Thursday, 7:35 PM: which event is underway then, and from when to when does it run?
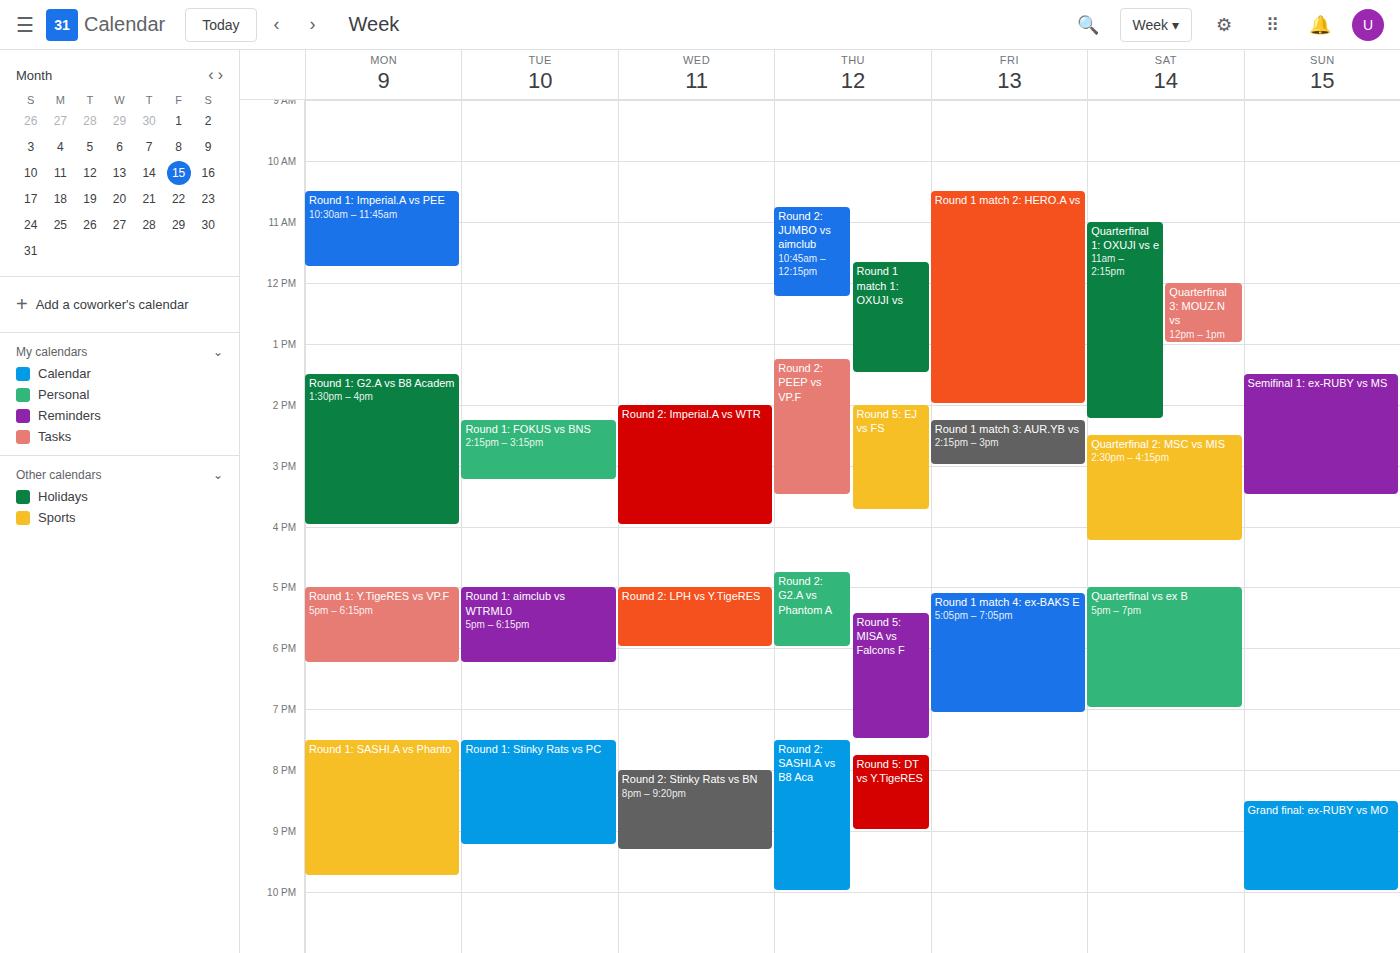
"Round 2: SASHI.A vs B8 Aca", 7:30 PM to 10:00 PM